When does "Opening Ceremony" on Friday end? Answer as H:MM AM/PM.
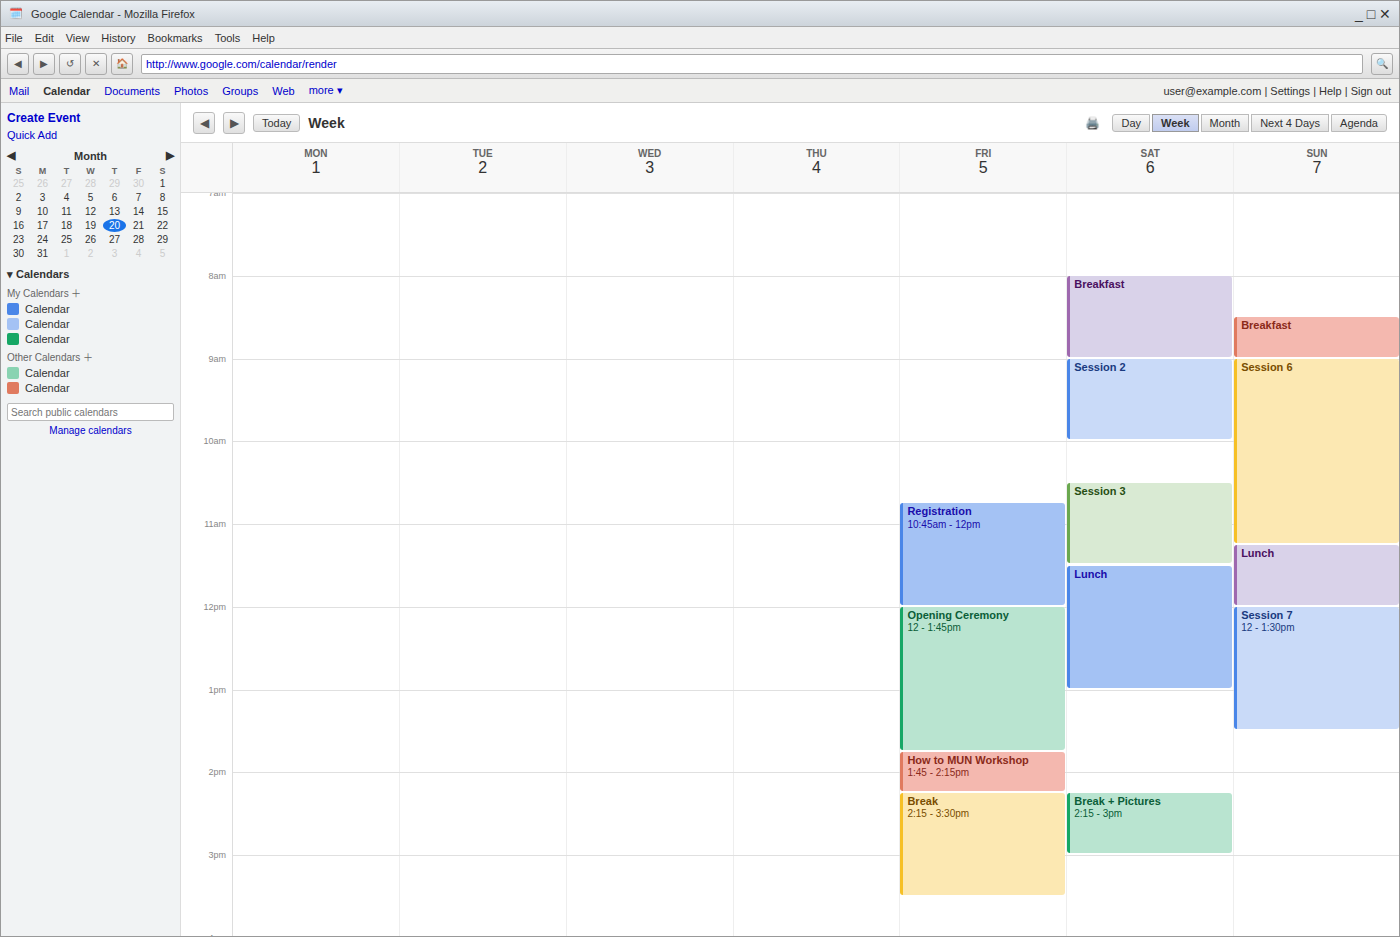
1:45 PM